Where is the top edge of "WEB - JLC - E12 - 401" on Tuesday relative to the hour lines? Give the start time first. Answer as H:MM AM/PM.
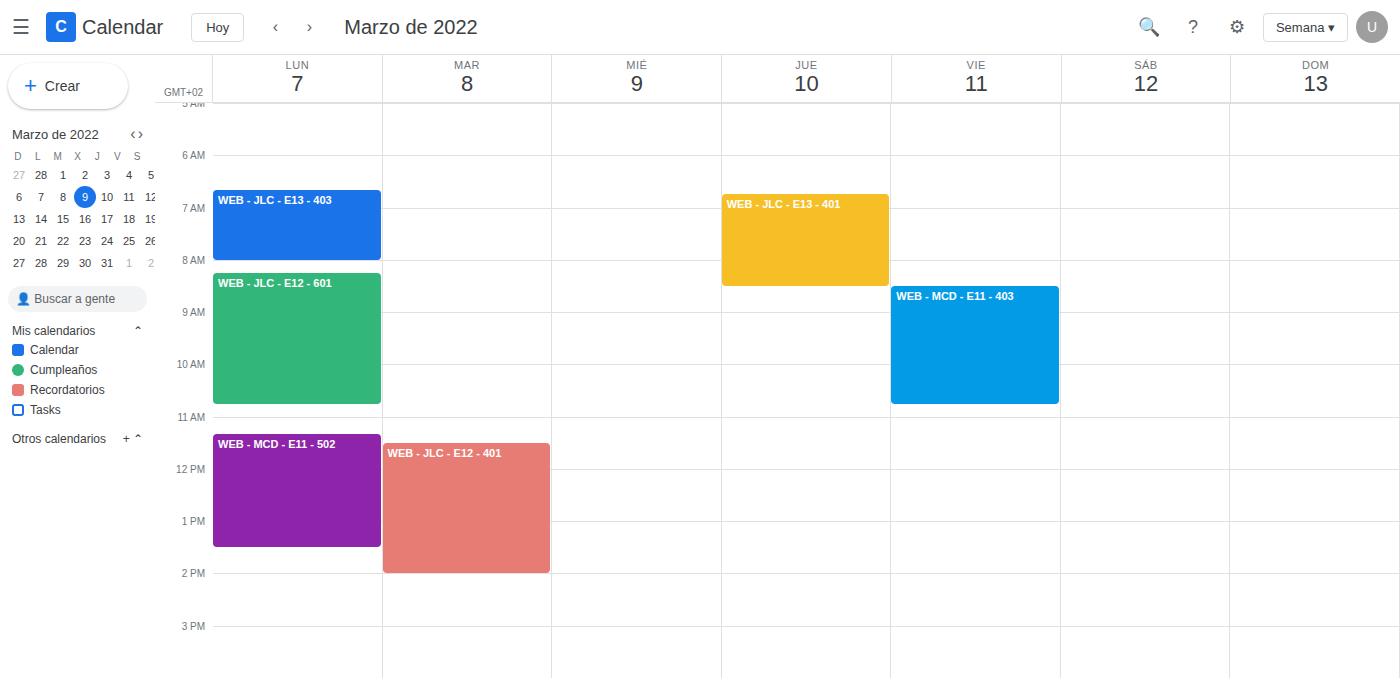
11:30 AM -- halfway between the 11 AM and 12 PM lines.